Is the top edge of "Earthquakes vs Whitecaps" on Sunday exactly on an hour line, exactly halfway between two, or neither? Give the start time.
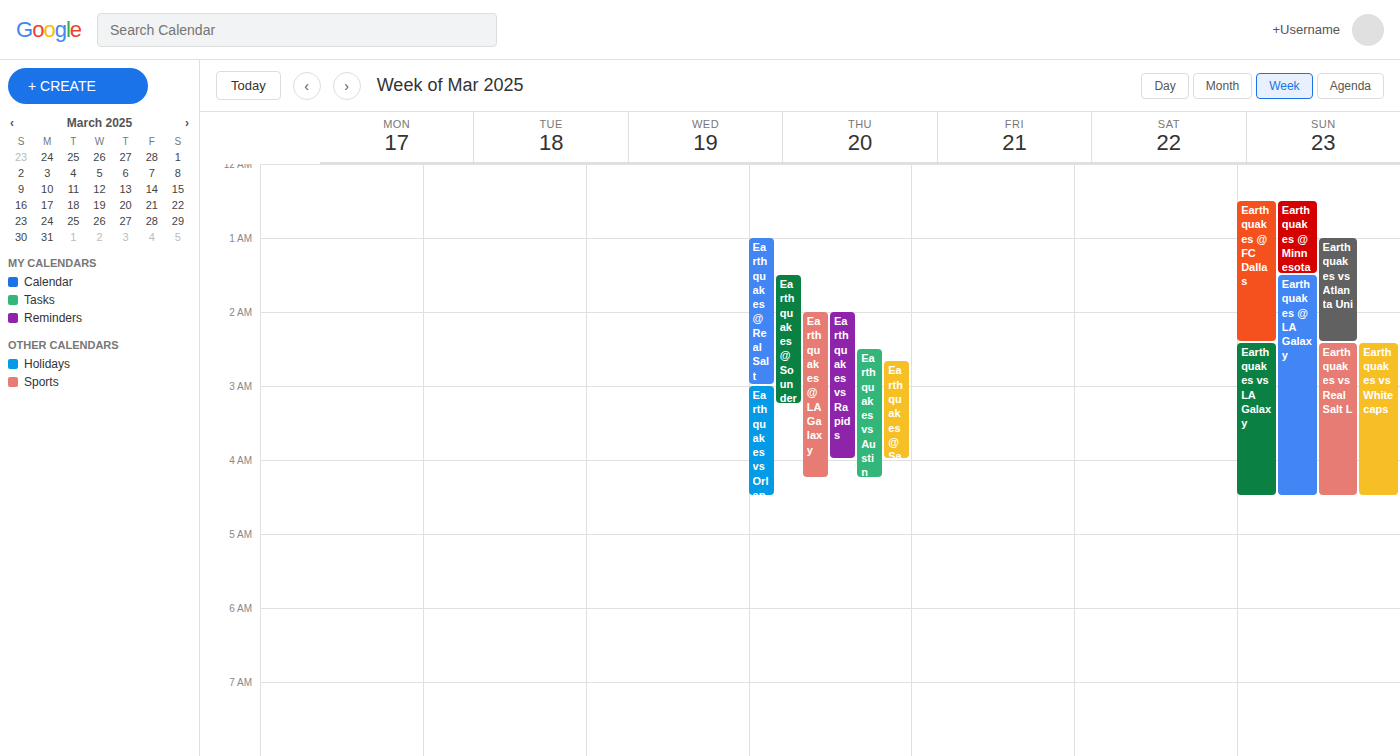
2:25 AM -- neither: 25 minutes below the 2 AM line and 35 minutes above the 3 AM line.